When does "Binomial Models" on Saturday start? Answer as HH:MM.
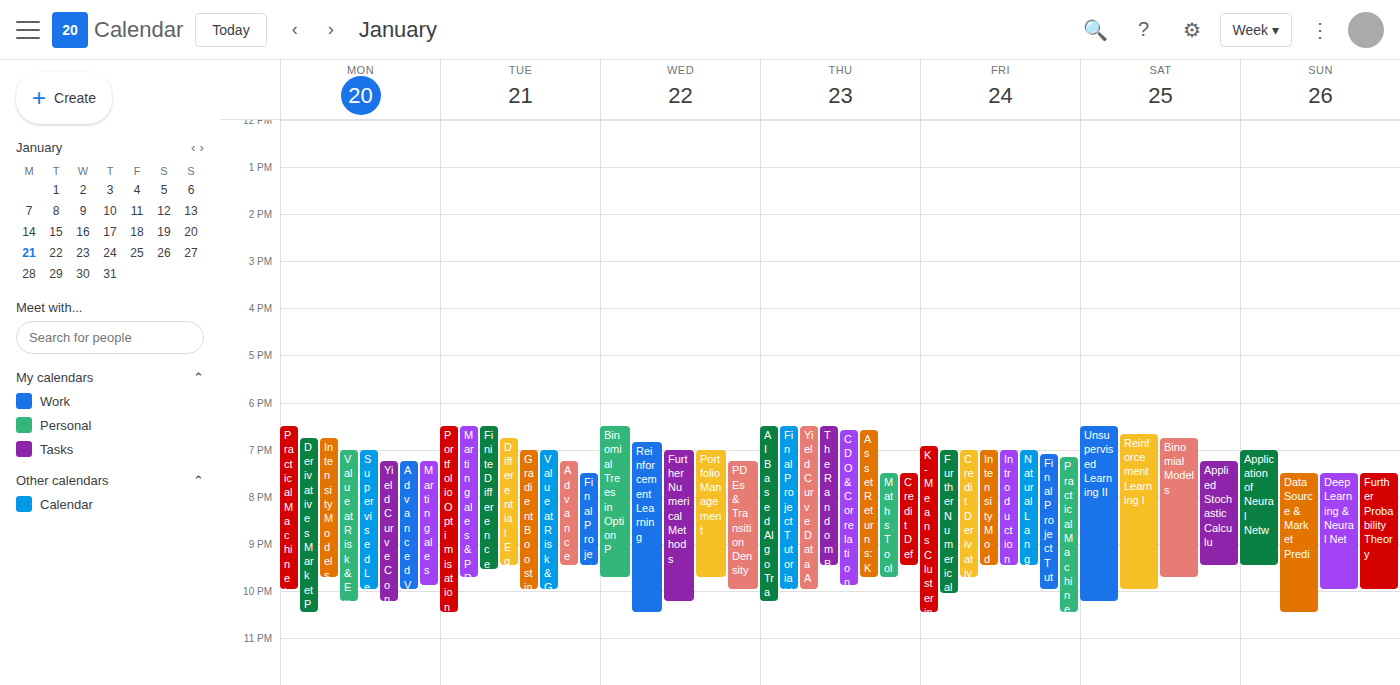
18:45